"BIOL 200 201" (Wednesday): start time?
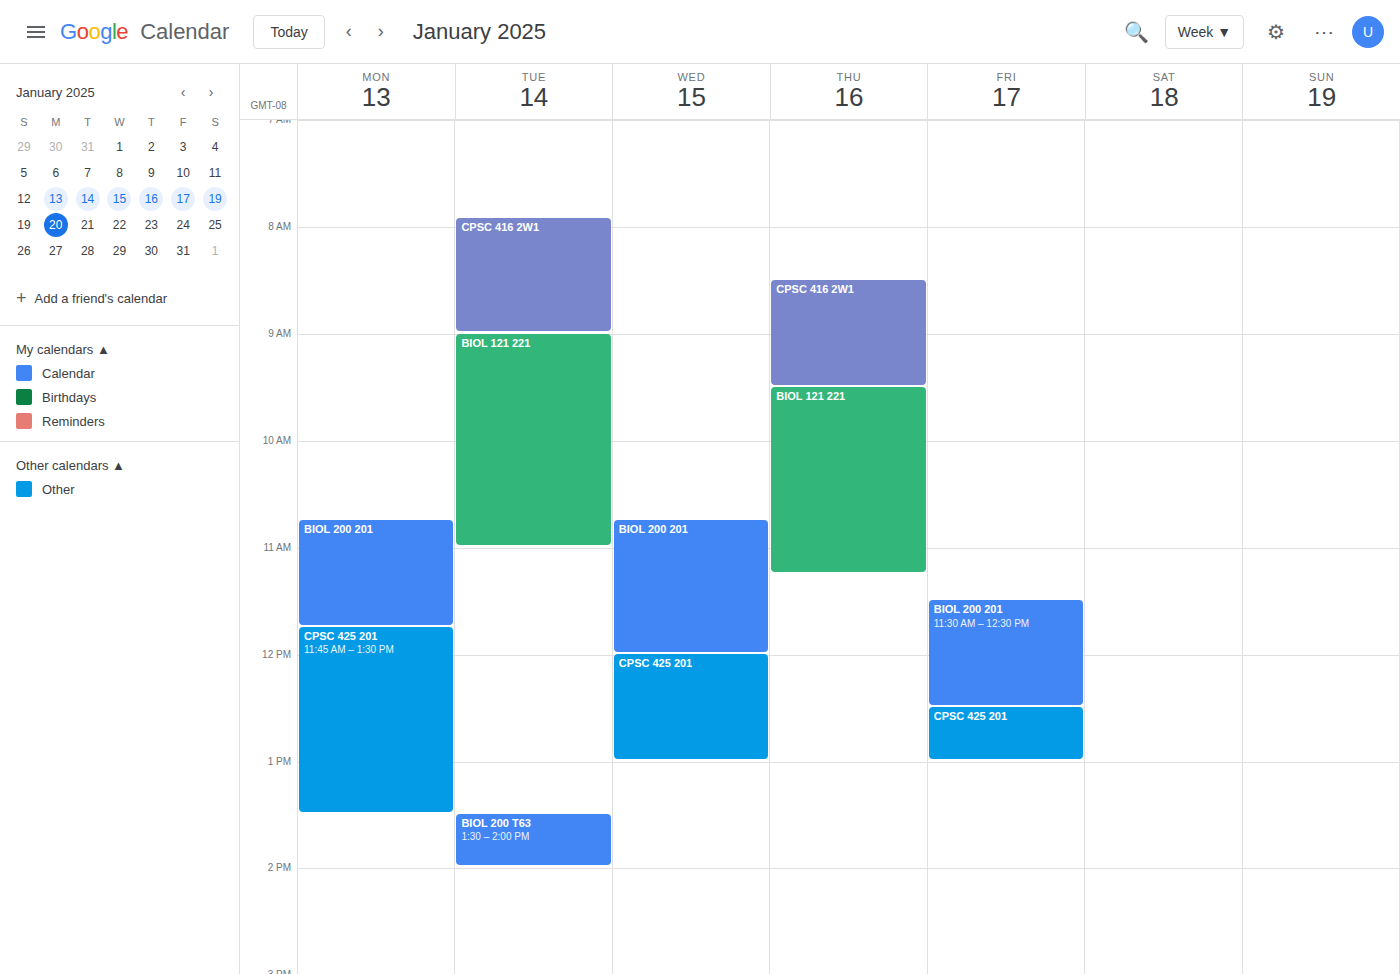
10:45 AM